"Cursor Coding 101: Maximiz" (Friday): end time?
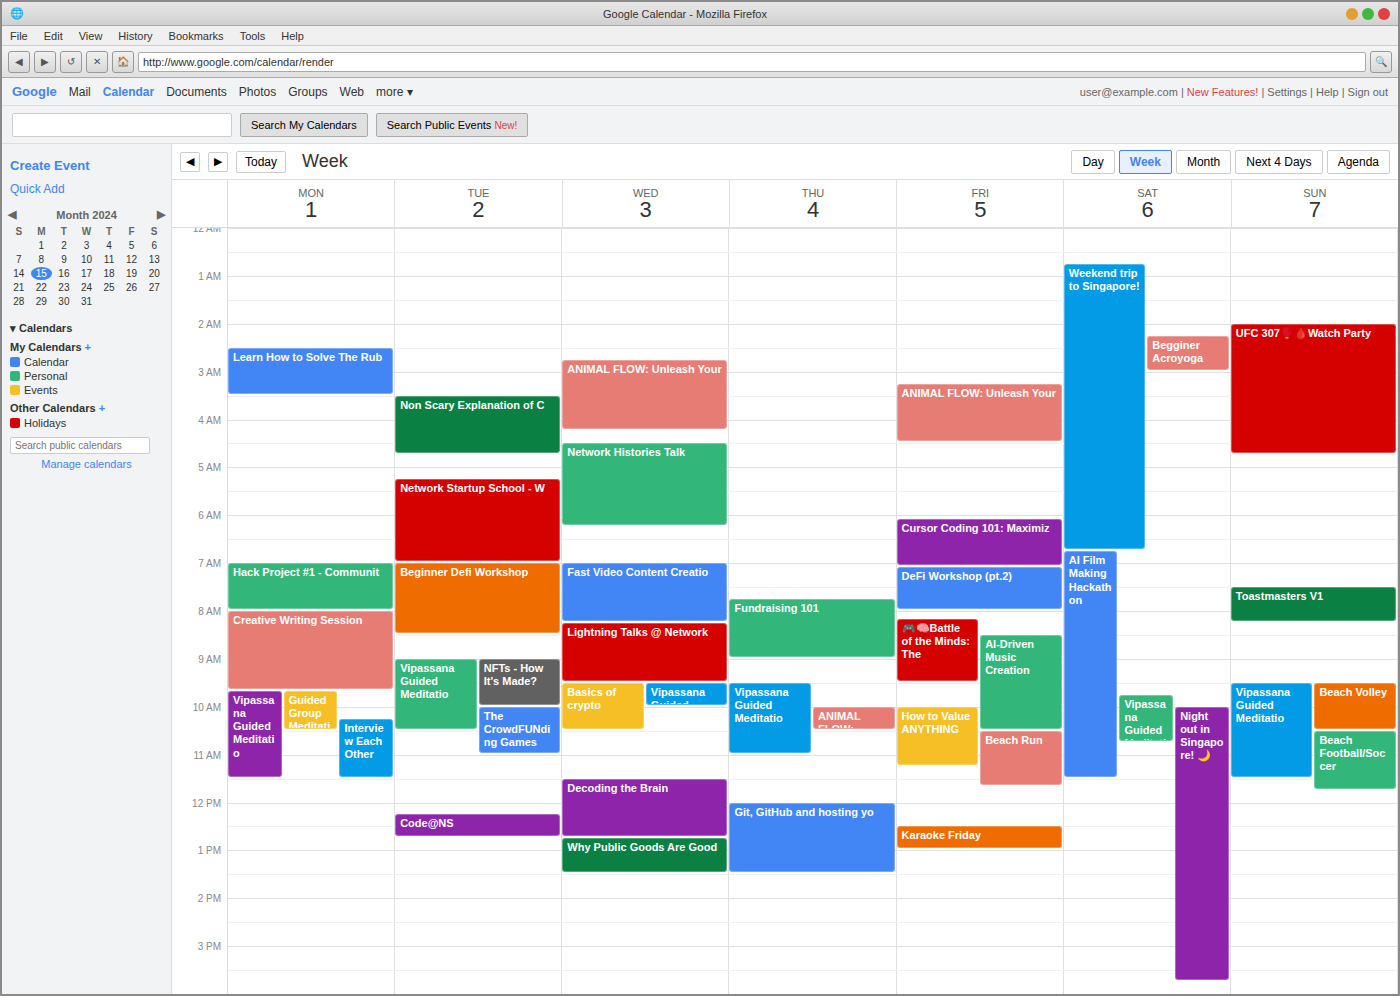
7:05 AM